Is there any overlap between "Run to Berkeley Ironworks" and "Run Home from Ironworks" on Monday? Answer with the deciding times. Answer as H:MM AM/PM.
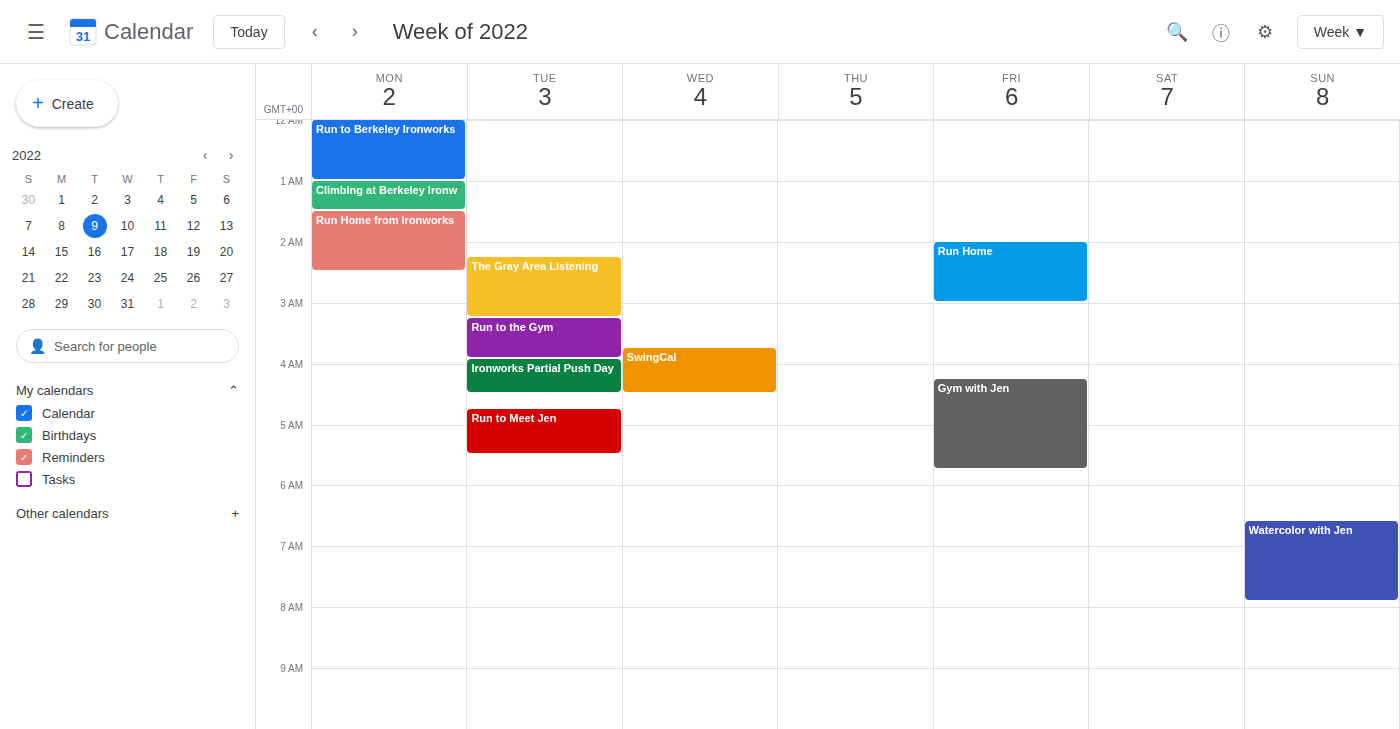
"Run to Berkeley Ironworks" ends at 1:00 AM and "Run Home from Ironworks" starts at 1:30 AM -- no overlap.